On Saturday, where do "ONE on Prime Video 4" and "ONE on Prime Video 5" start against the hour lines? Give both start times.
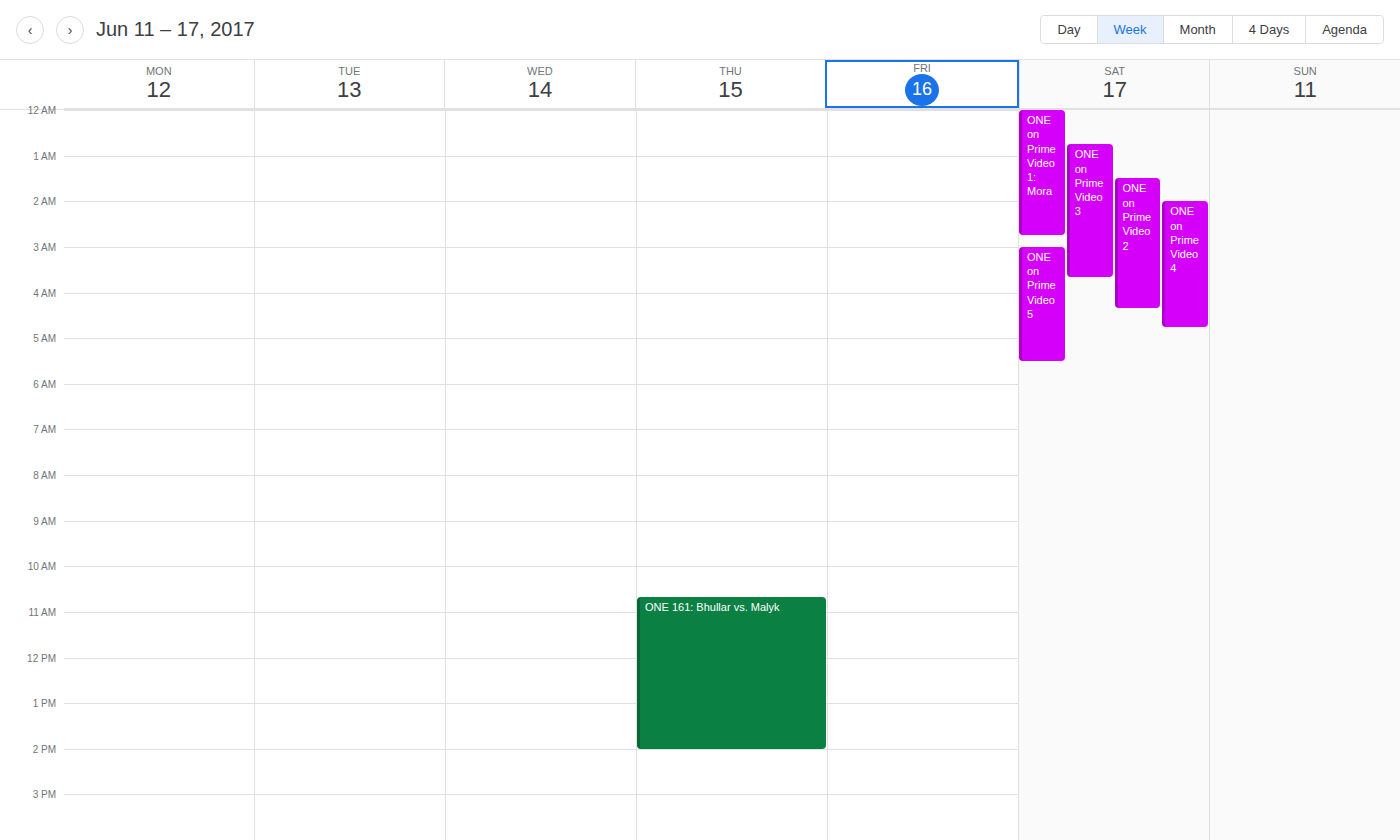
"ONE on Prime Video 4": 2:00 AM, exactly on the 2 AM line. "ONE on Prime Video 5": 3:00 AM, exactly on the 3 AM line.